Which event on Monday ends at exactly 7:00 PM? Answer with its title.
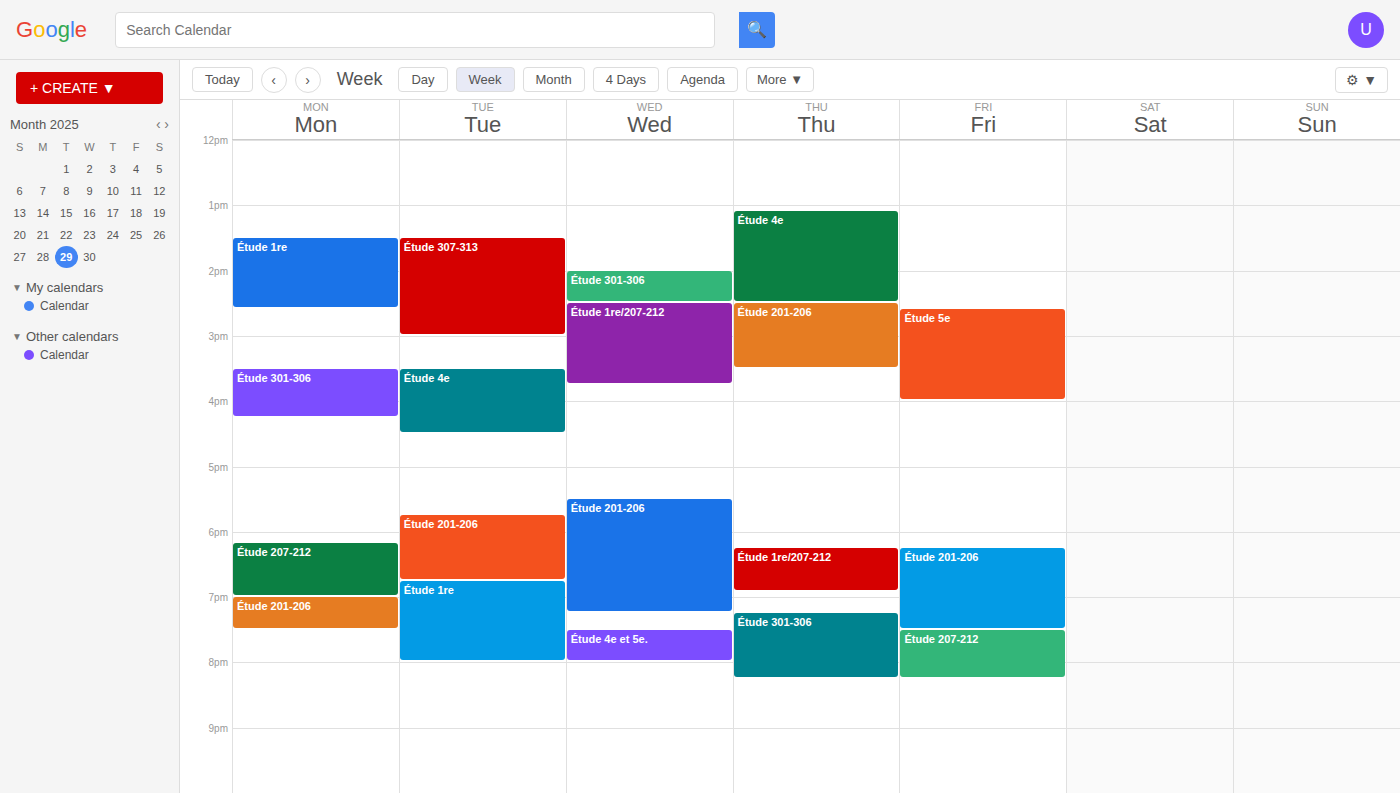
"Étude 207-212"